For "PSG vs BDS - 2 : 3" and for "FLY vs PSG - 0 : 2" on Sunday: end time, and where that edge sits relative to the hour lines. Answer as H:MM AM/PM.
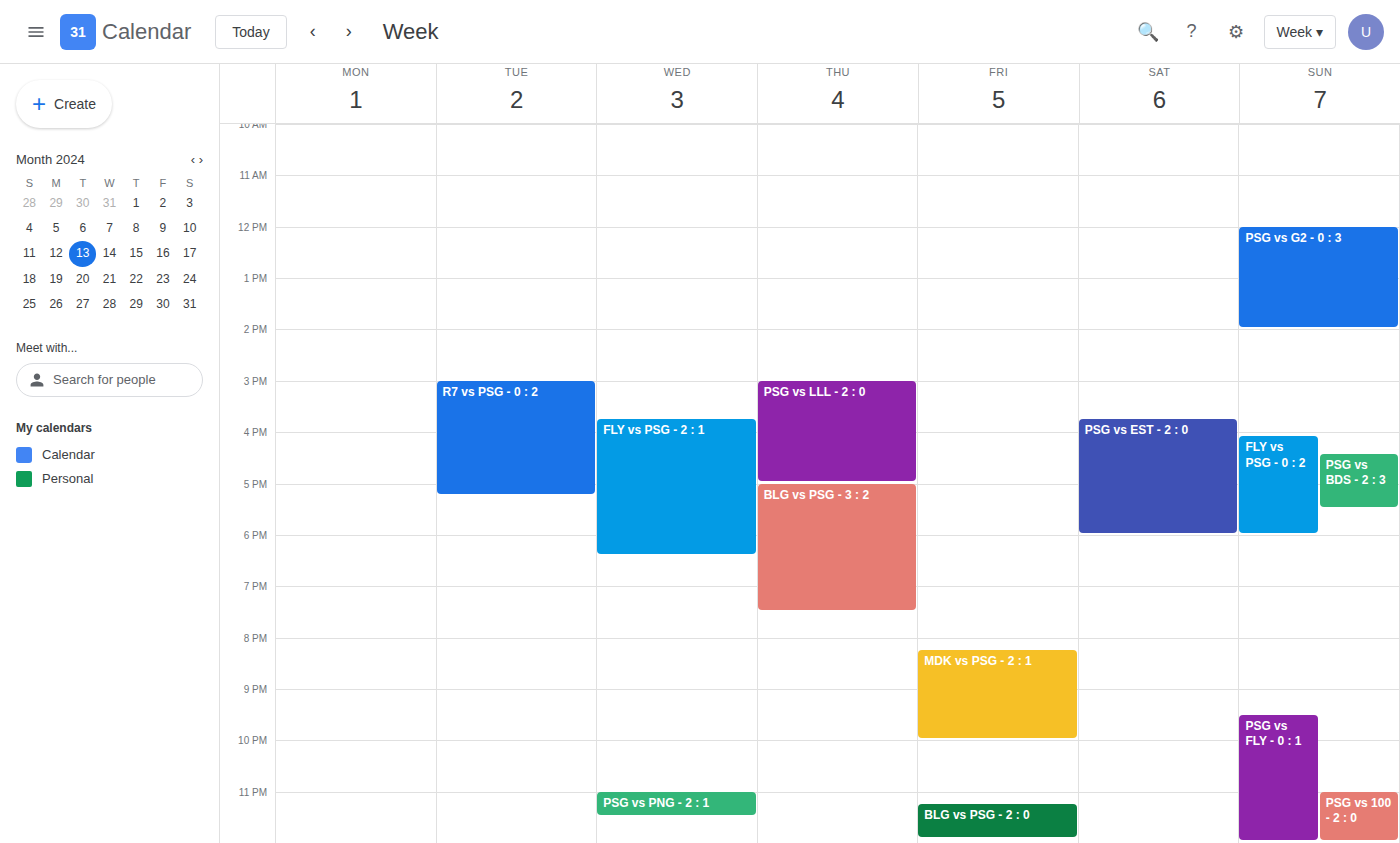
"PSG vs BDS - 2 : 3": 5:30 PM, halfway between the 5 PM and 6 PM lines. "FLY vs PSG - 0 : 2": 6:00 PM, exactly on the 6 PM line.